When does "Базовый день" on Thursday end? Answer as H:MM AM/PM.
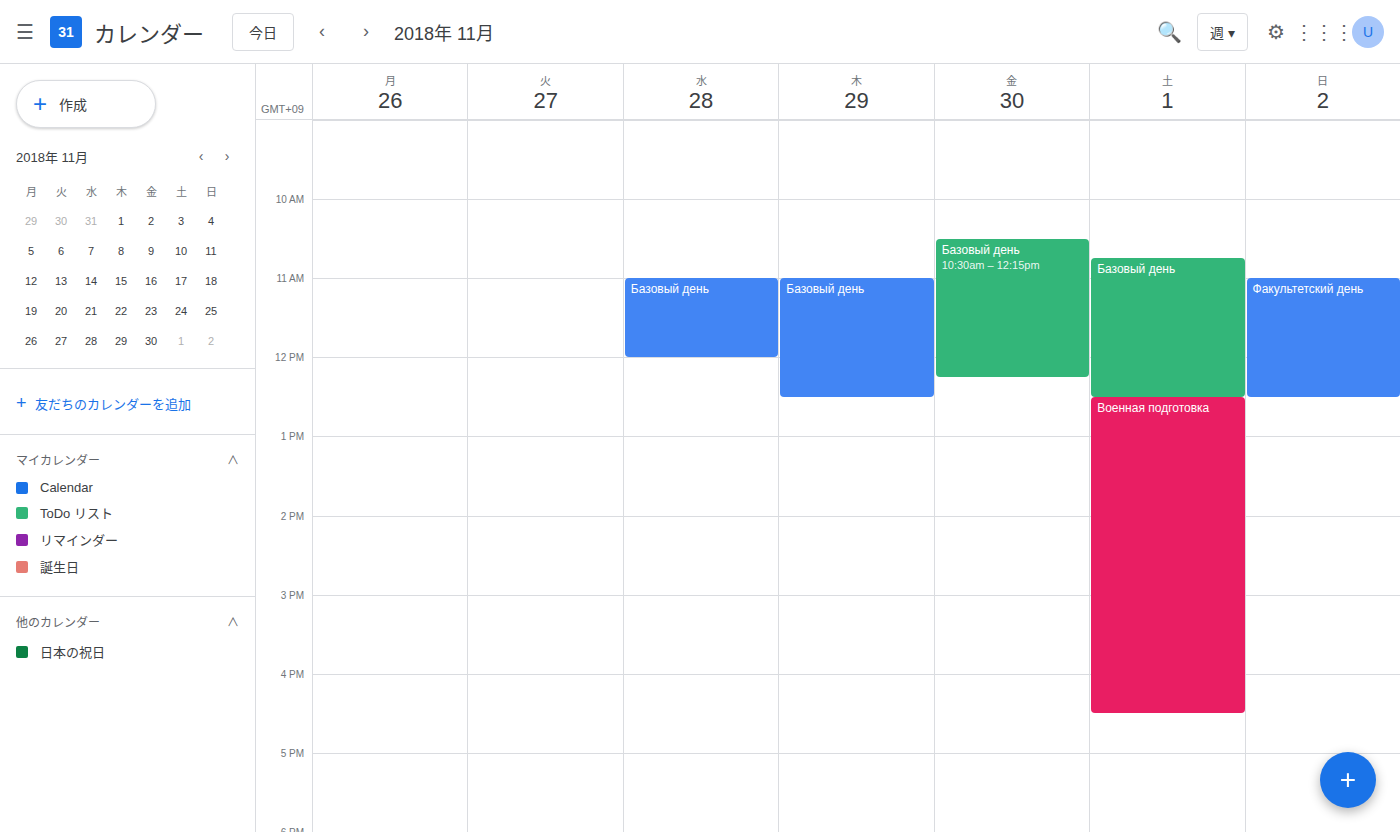
12:30 PM